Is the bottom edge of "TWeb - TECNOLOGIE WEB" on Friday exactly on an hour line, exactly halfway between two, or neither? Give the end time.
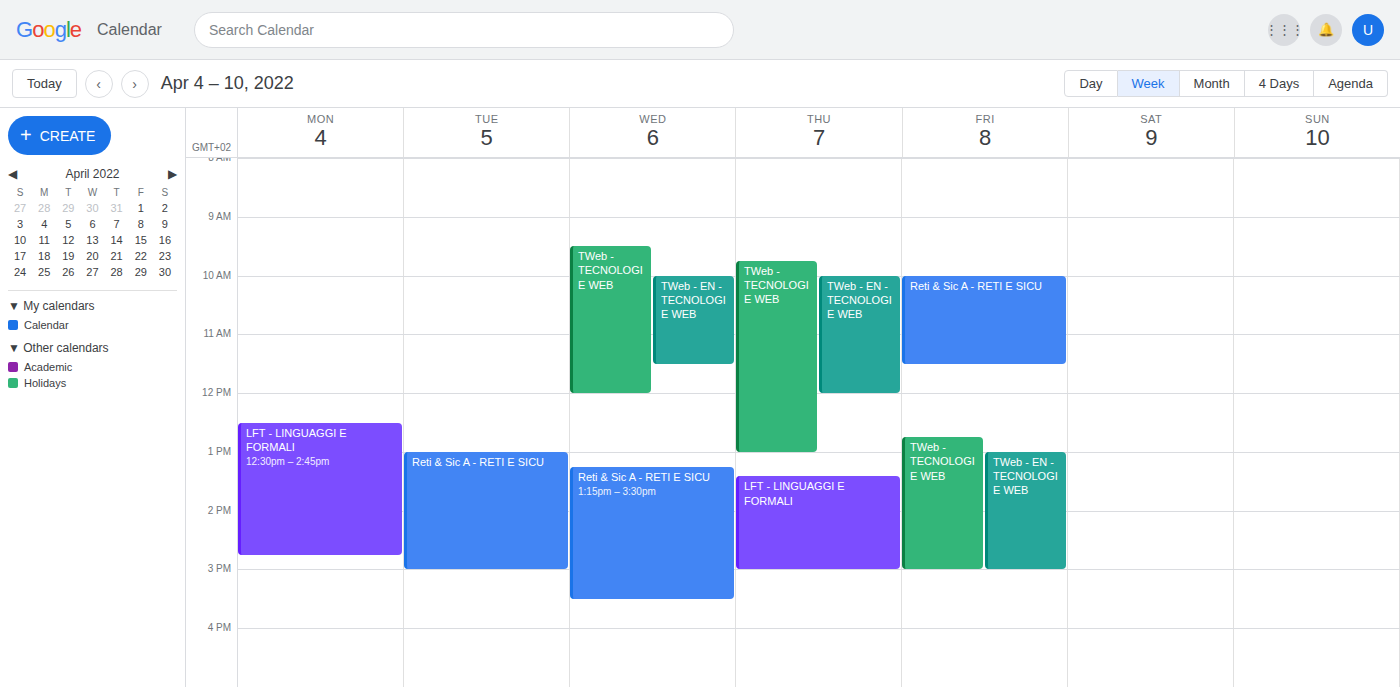
3:00 PM -- exactly on the 3 PM line.